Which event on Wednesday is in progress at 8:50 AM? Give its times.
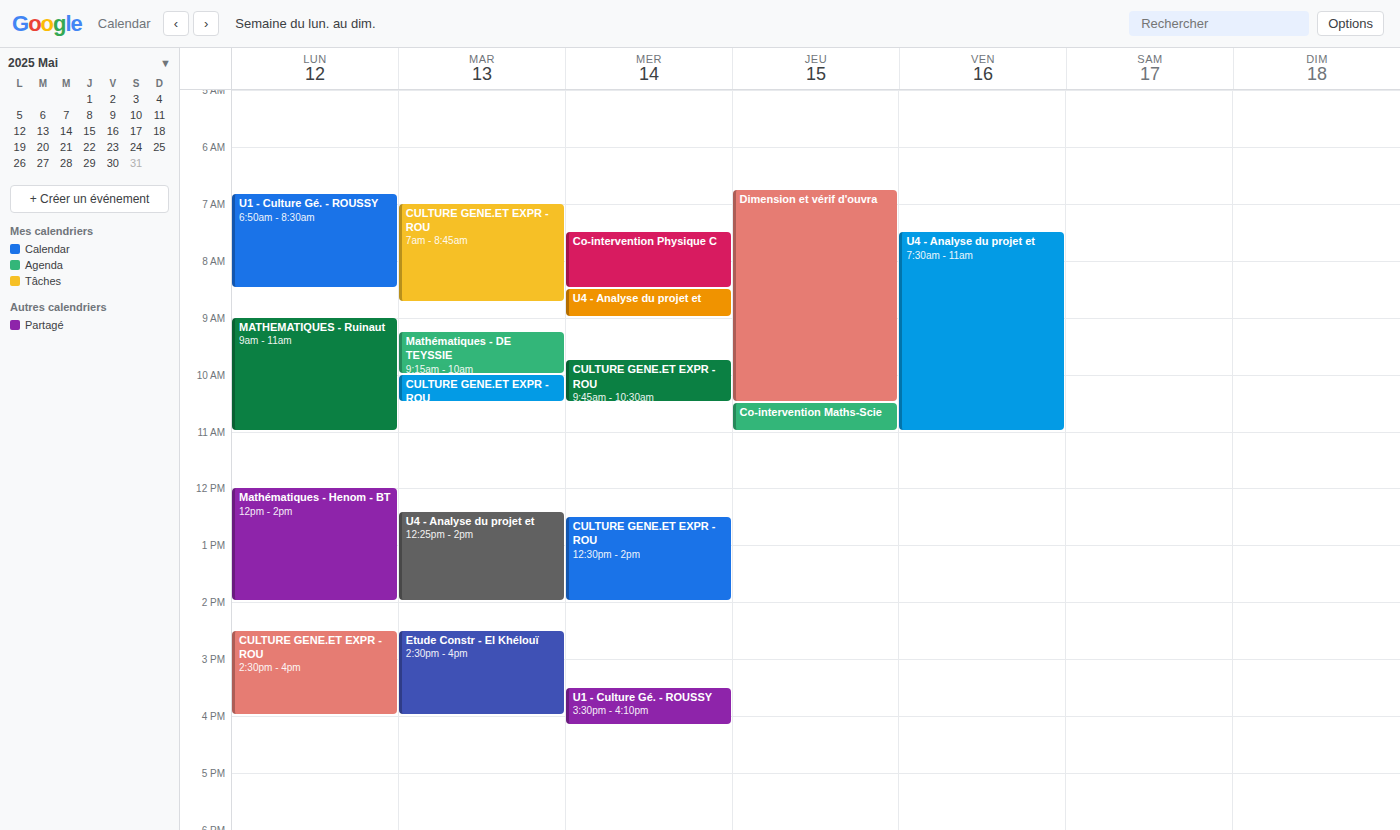
"U4 - Analyse du projet et", 8:30 AM to 9:00 AM